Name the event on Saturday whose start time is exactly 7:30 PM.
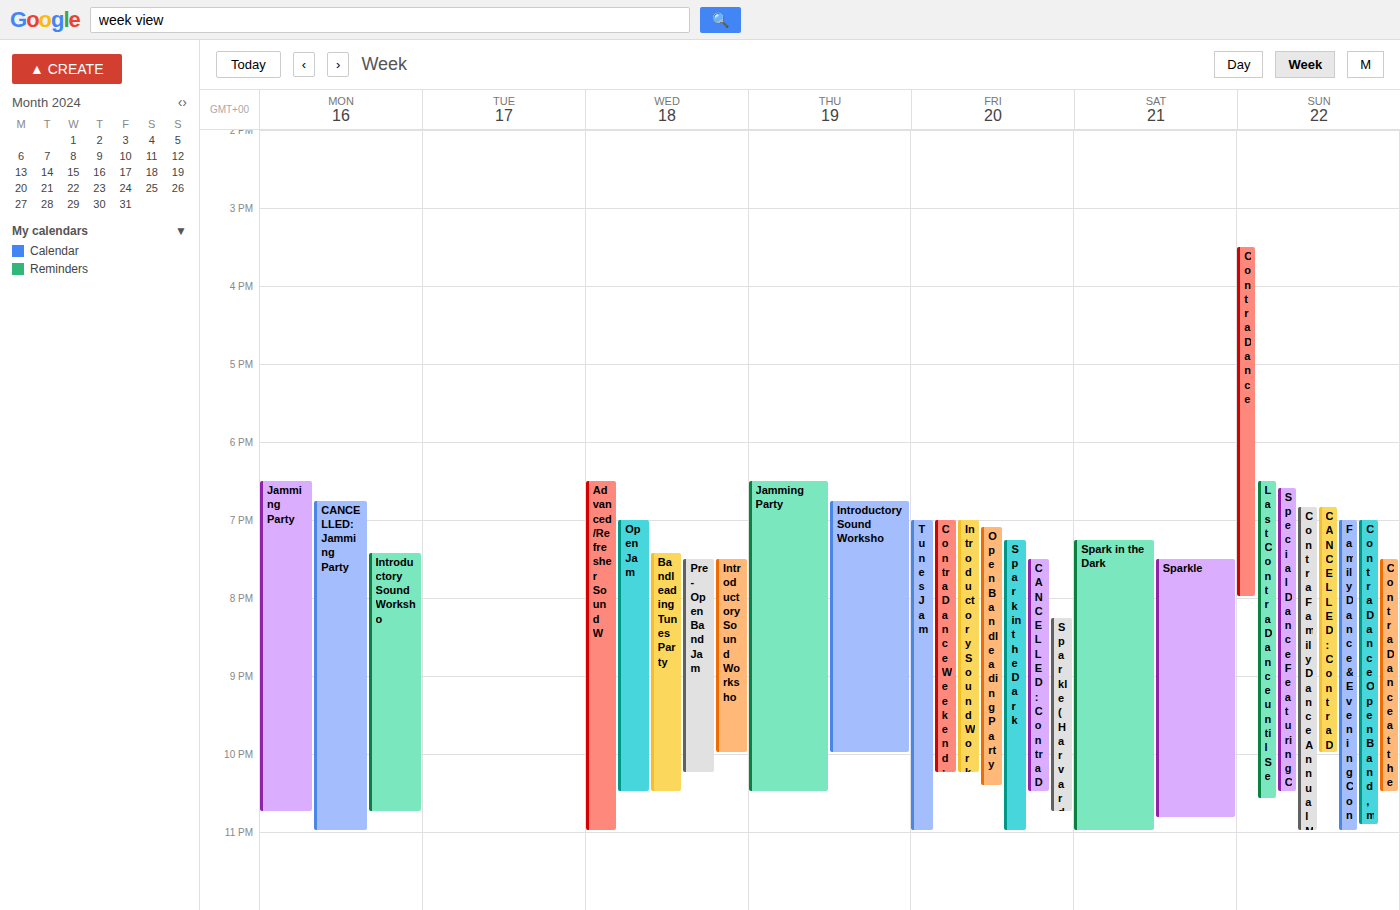
"Sparkle"